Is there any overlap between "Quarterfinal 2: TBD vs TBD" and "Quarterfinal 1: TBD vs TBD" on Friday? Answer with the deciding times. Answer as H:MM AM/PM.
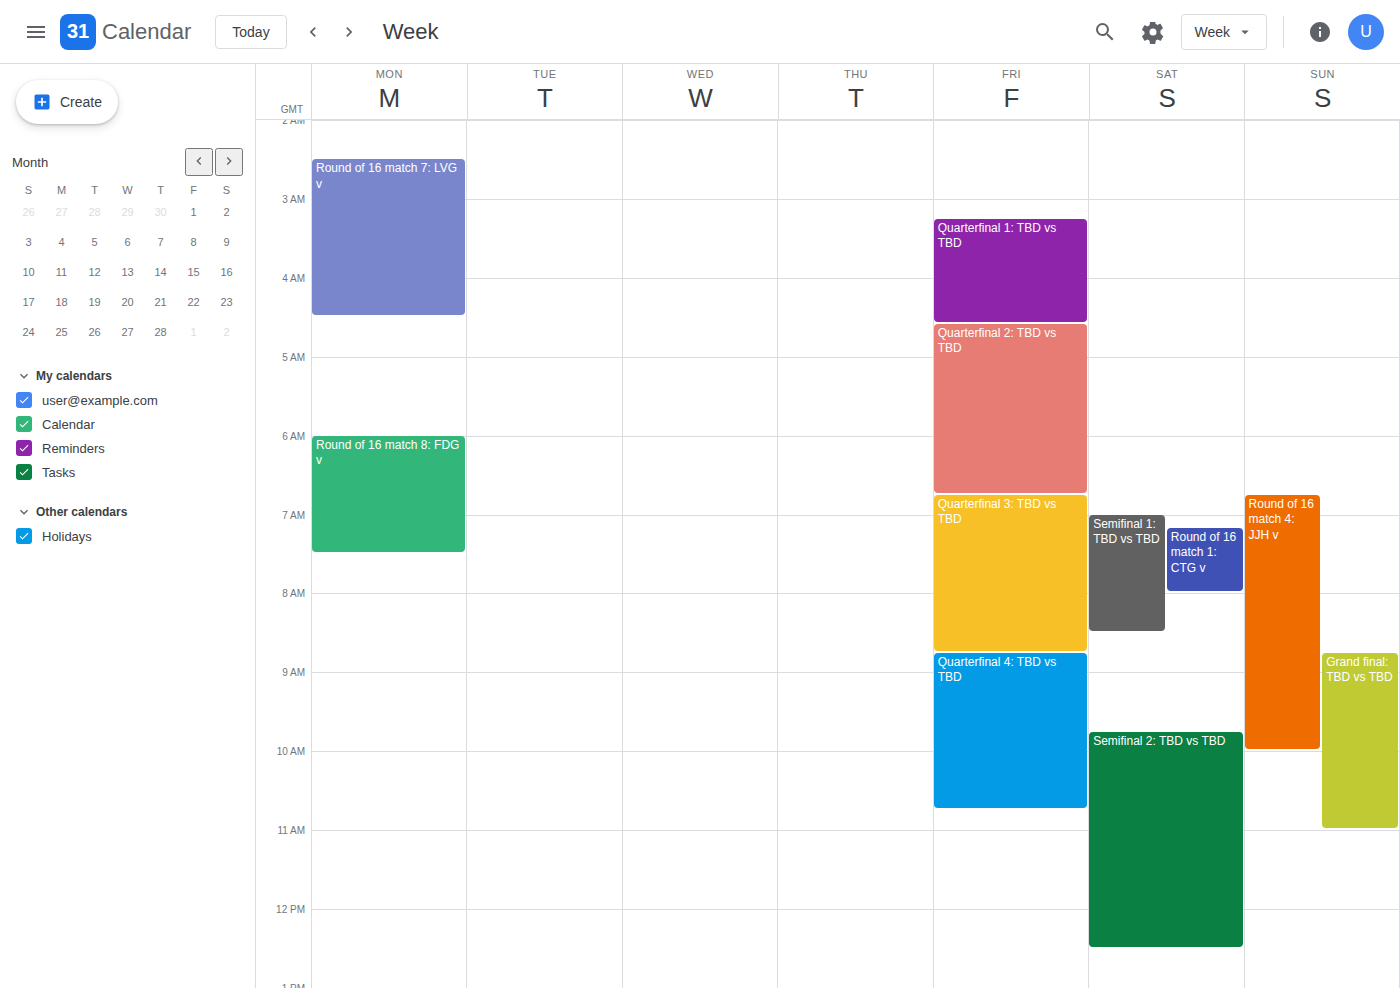
"Quarterfinal 1: TBD vs TBD" ends at 4:35 AM, exactly when "Quarterfinal 2: TBD vs TBD" starts -- they touch but do not overlap.